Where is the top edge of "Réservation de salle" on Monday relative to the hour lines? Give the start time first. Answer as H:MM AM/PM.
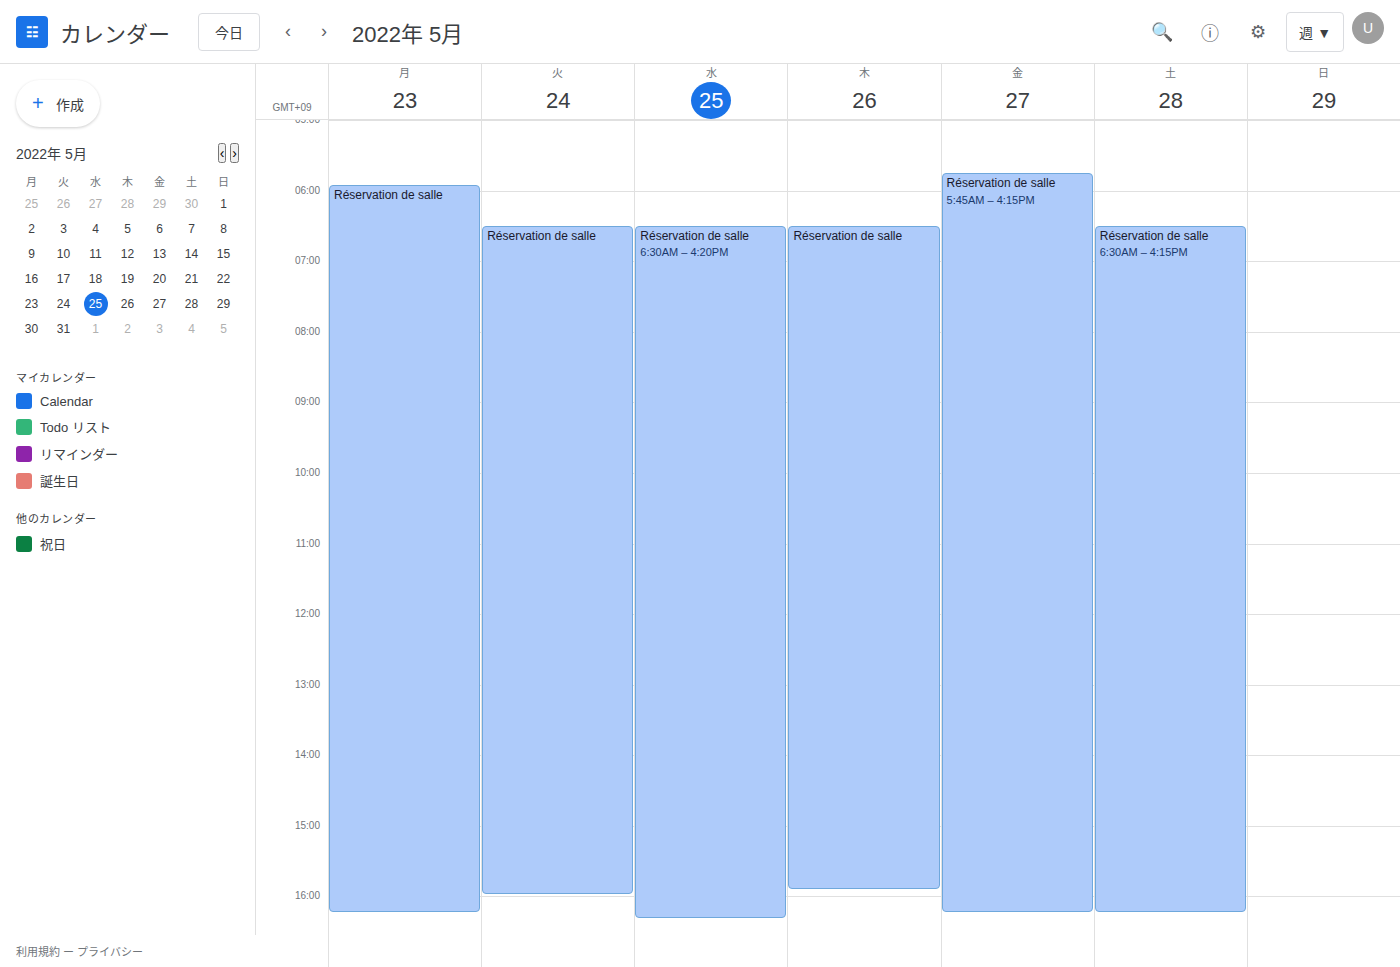
5:55 AM -- neither: 55 minutes below the 5 AM line and 5 minutes above the 6 AM line.